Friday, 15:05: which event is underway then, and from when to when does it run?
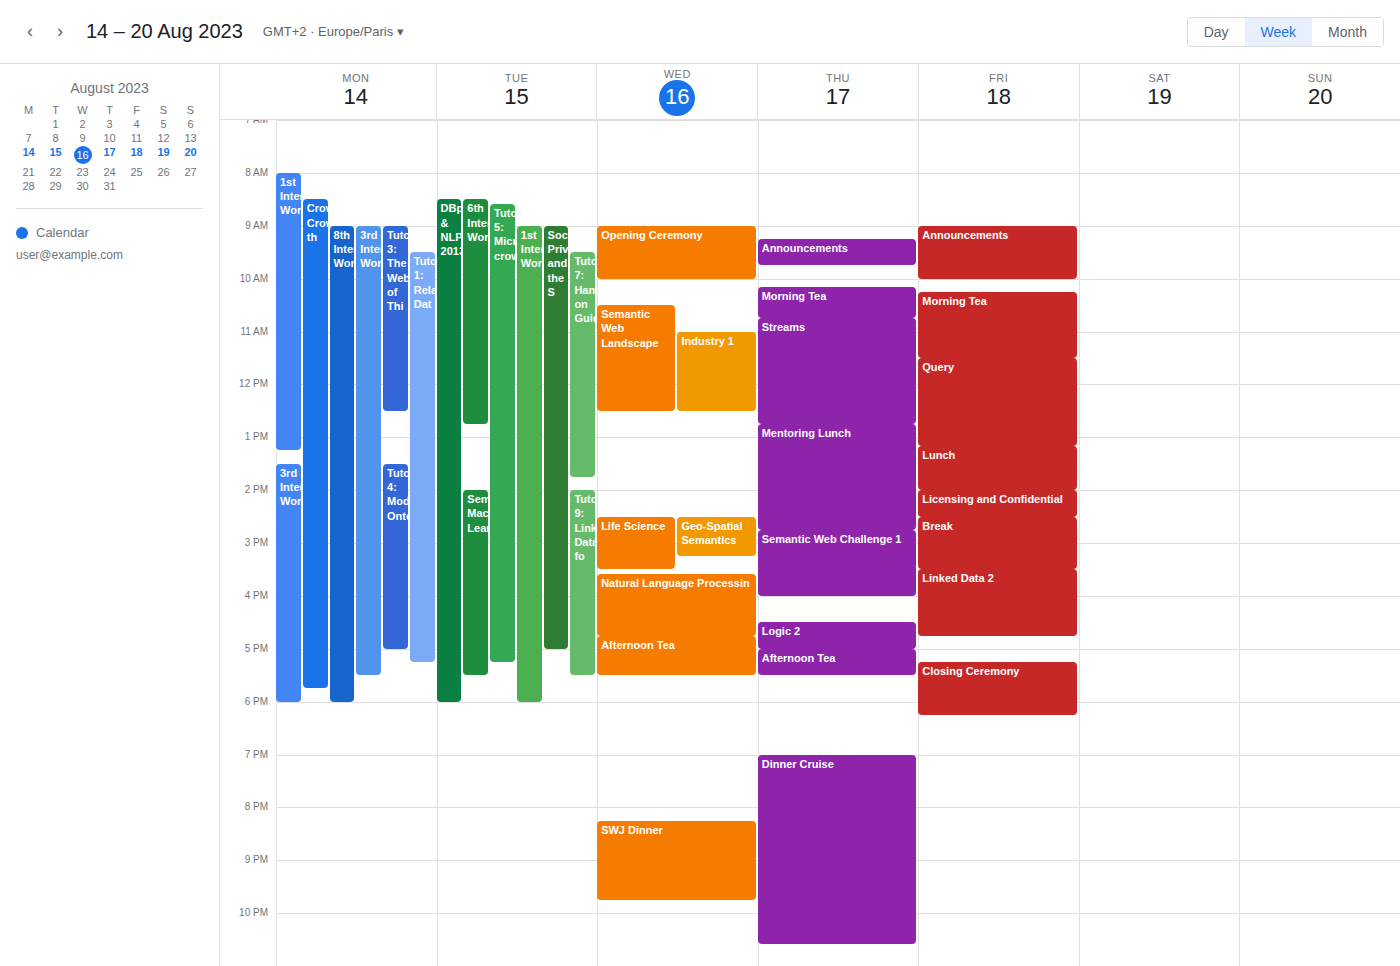
"Break", 14:30 to 15:30